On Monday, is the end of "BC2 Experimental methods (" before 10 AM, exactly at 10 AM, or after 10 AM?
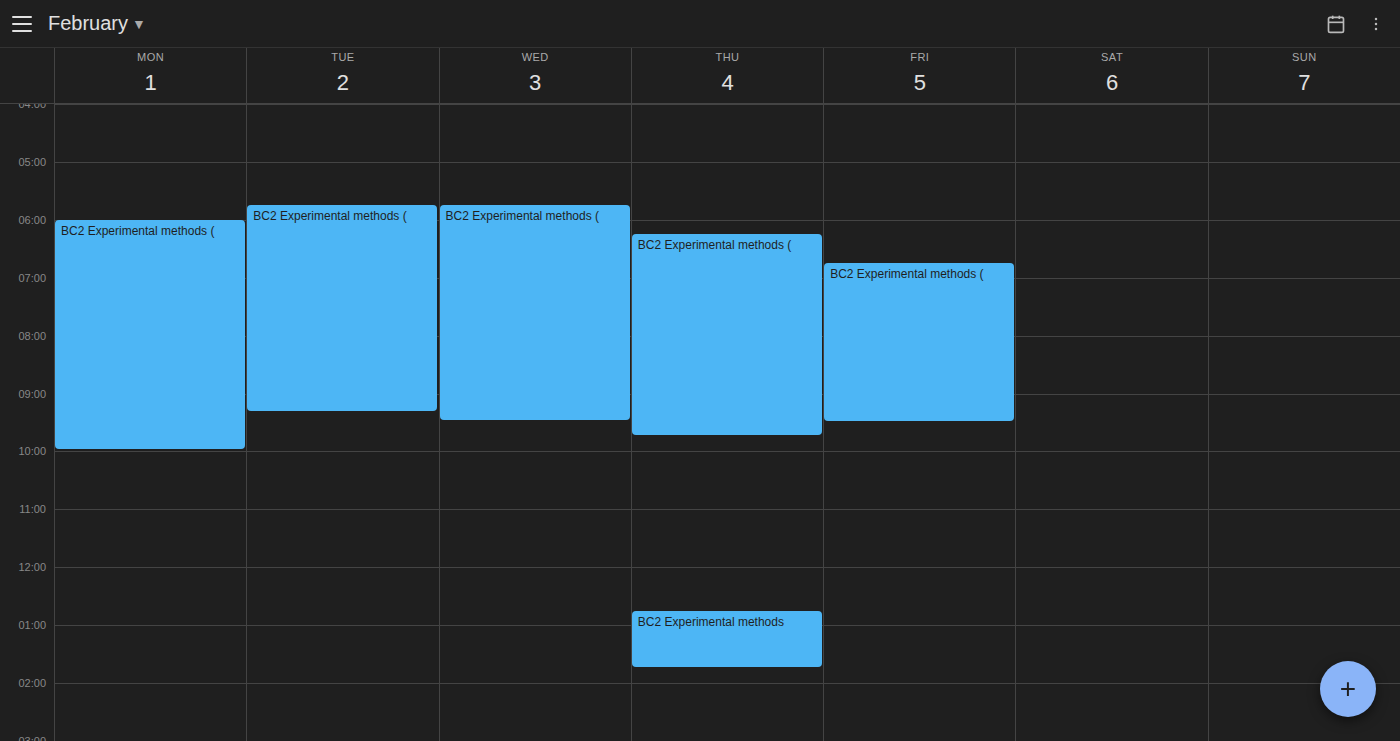
10:00 AM -- exactly at 10 AM, on the 10 AM line.